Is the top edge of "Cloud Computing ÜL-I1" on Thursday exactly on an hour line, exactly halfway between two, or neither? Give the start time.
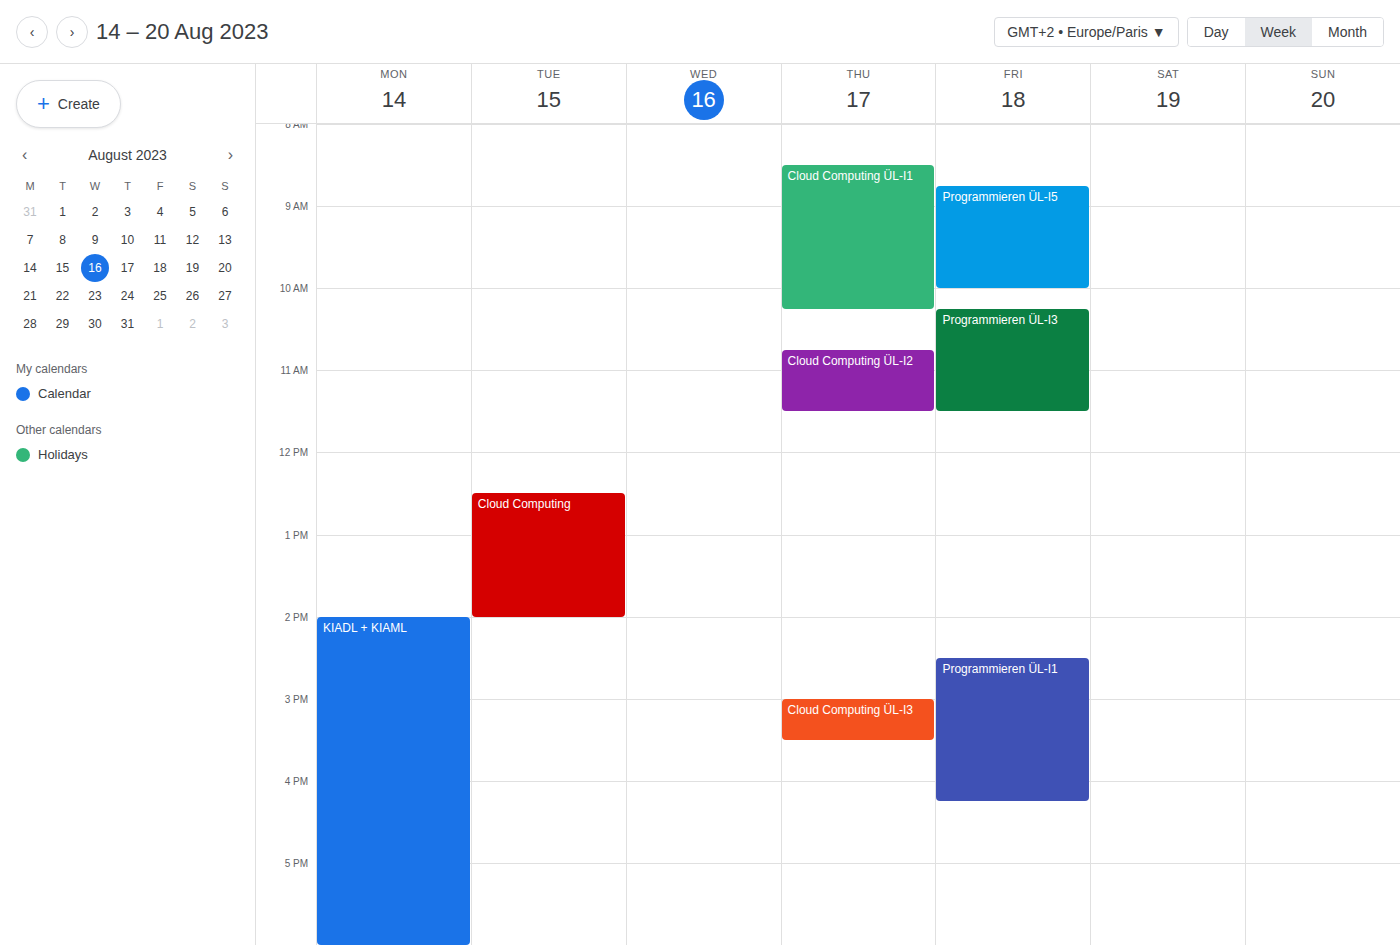
08:30 -- halfway between the 08:00 and 09:00 lines.